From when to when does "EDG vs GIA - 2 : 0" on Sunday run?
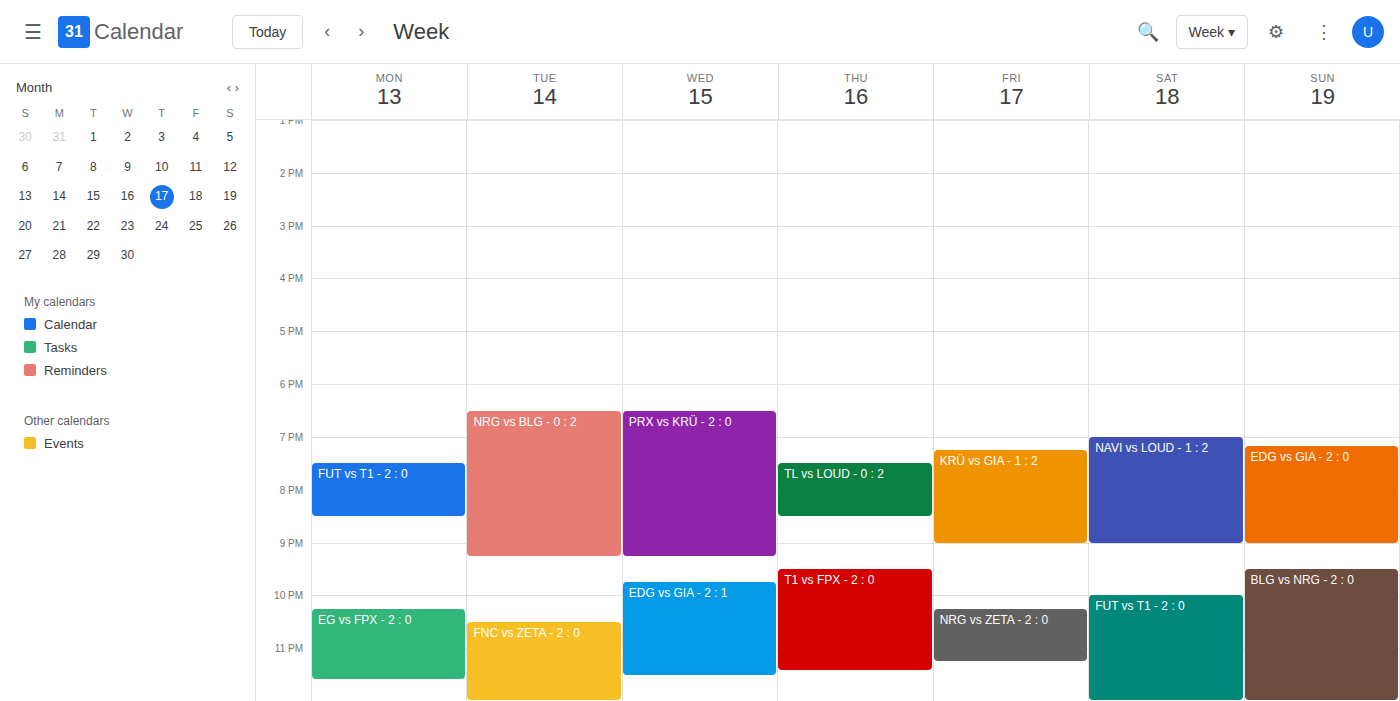
7:10 PM to 9:00 PM